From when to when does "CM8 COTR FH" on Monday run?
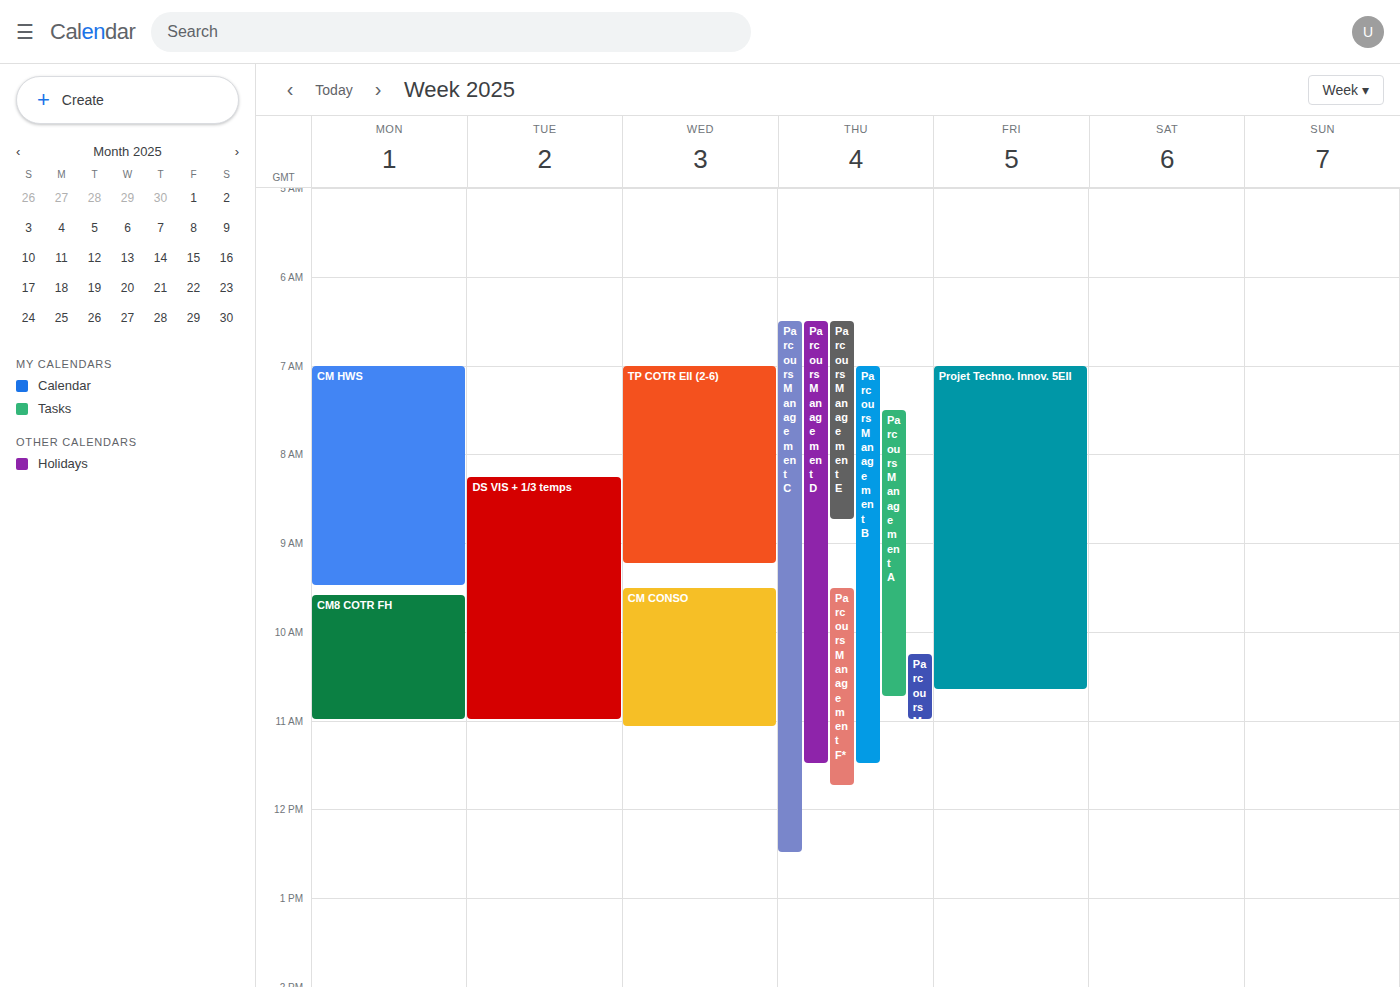
9:35 AM to 11:00 AM